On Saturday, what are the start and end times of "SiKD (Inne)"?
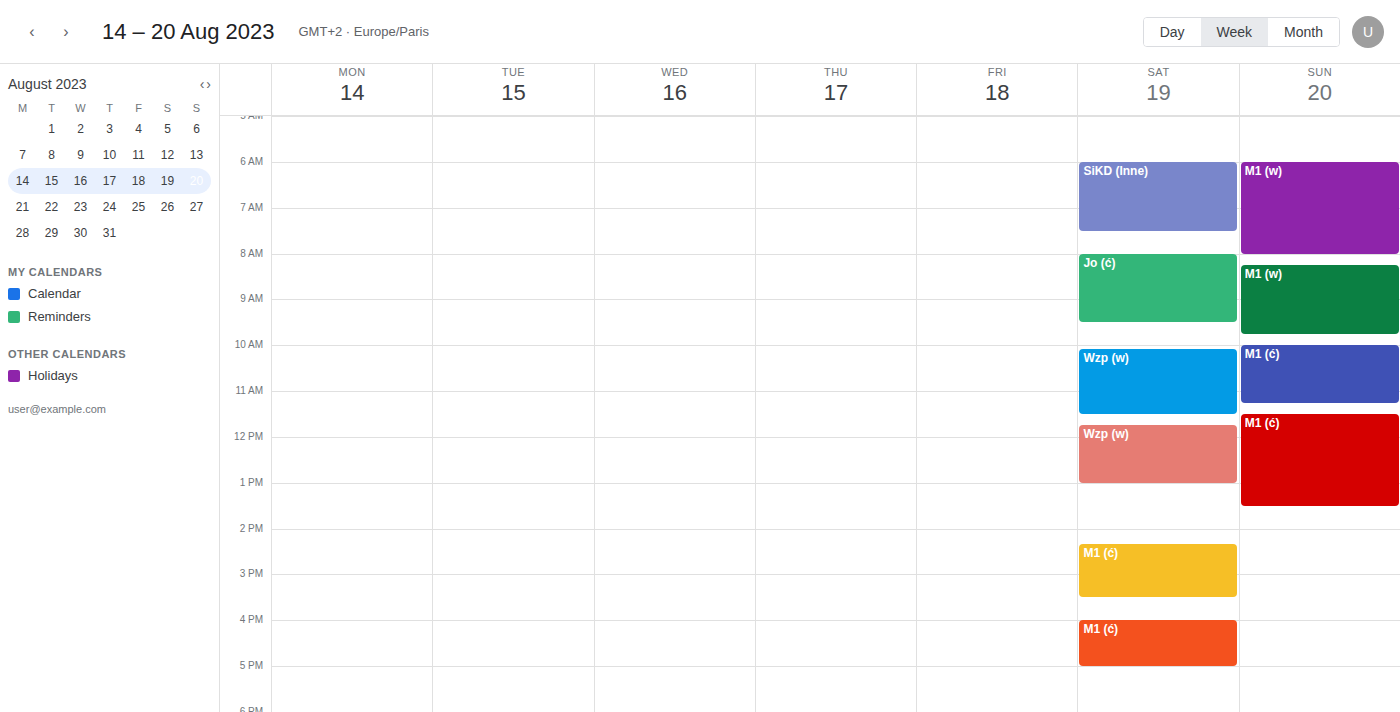
6:00 AM to 7:30 AM